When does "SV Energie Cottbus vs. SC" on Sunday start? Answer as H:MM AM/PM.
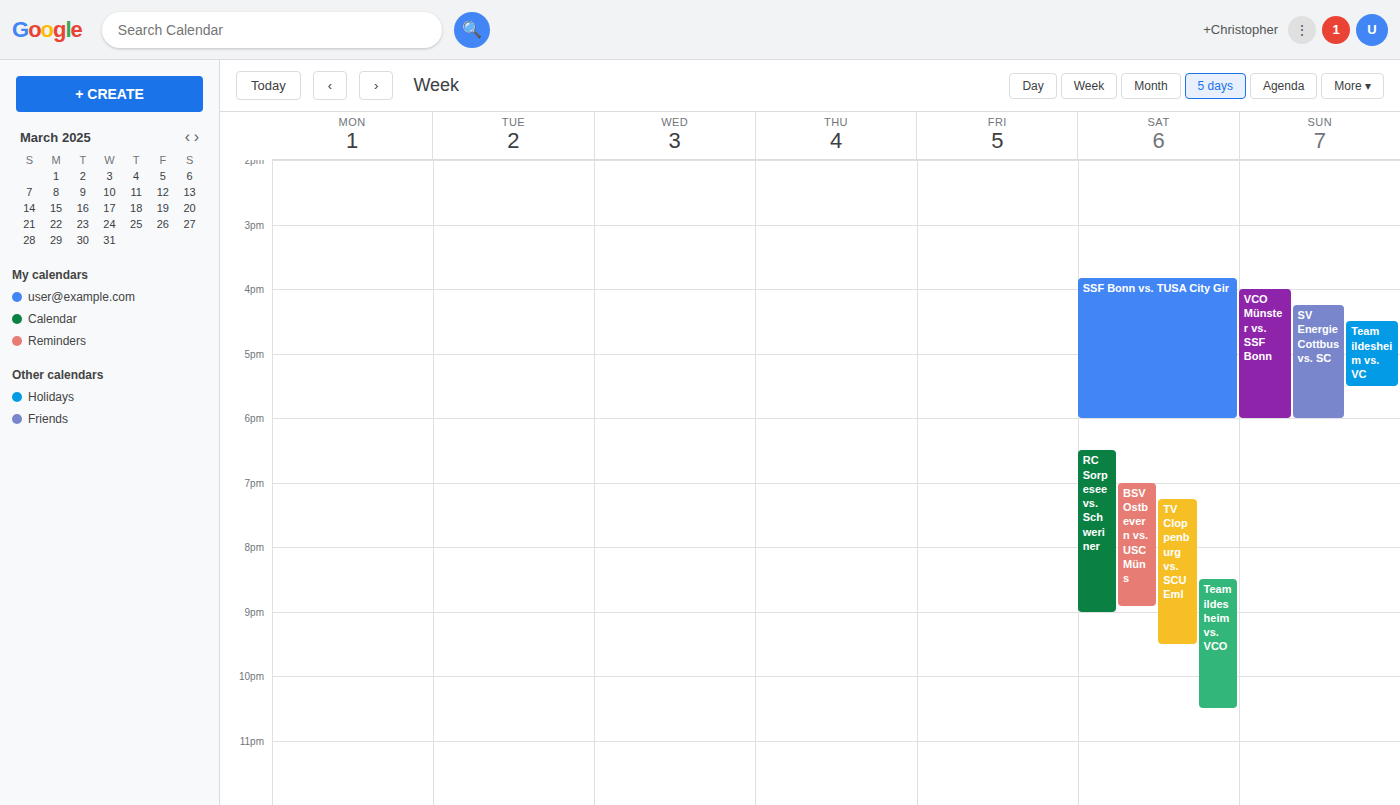
4:15 PM